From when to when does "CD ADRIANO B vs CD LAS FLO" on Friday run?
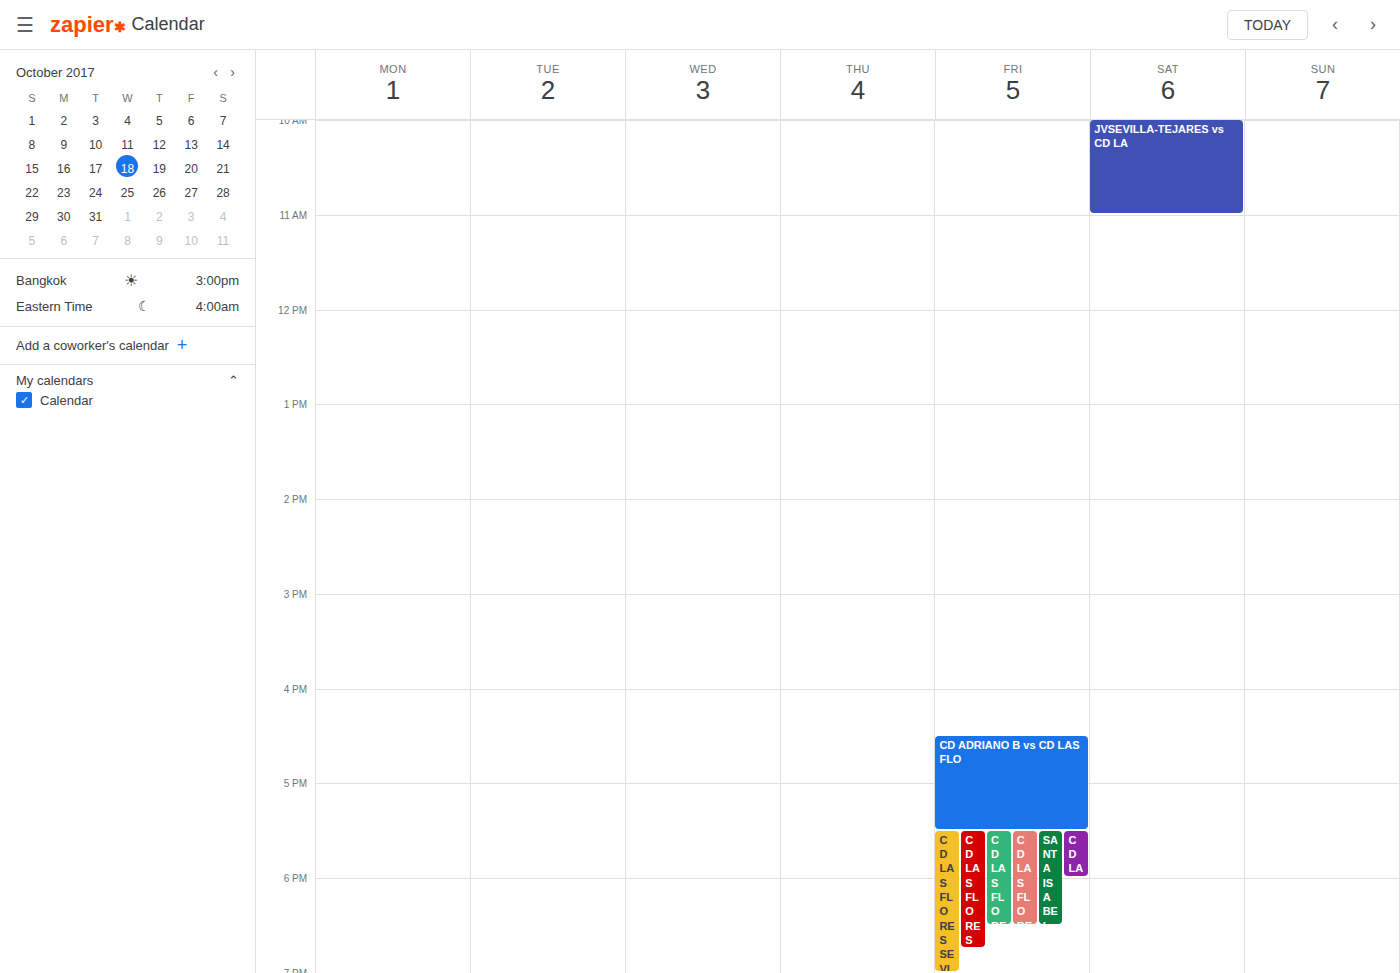
16:30 to 17:30